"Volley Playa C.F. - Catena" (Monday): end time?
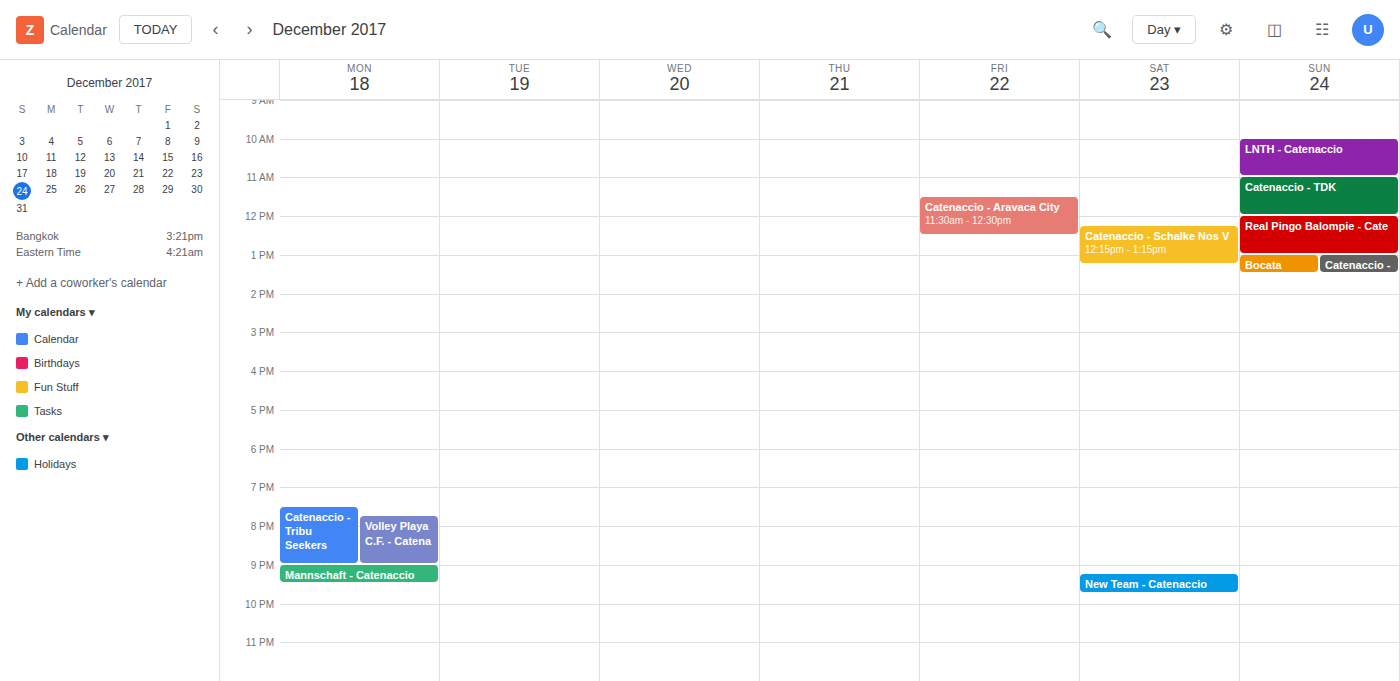
9:00 PM